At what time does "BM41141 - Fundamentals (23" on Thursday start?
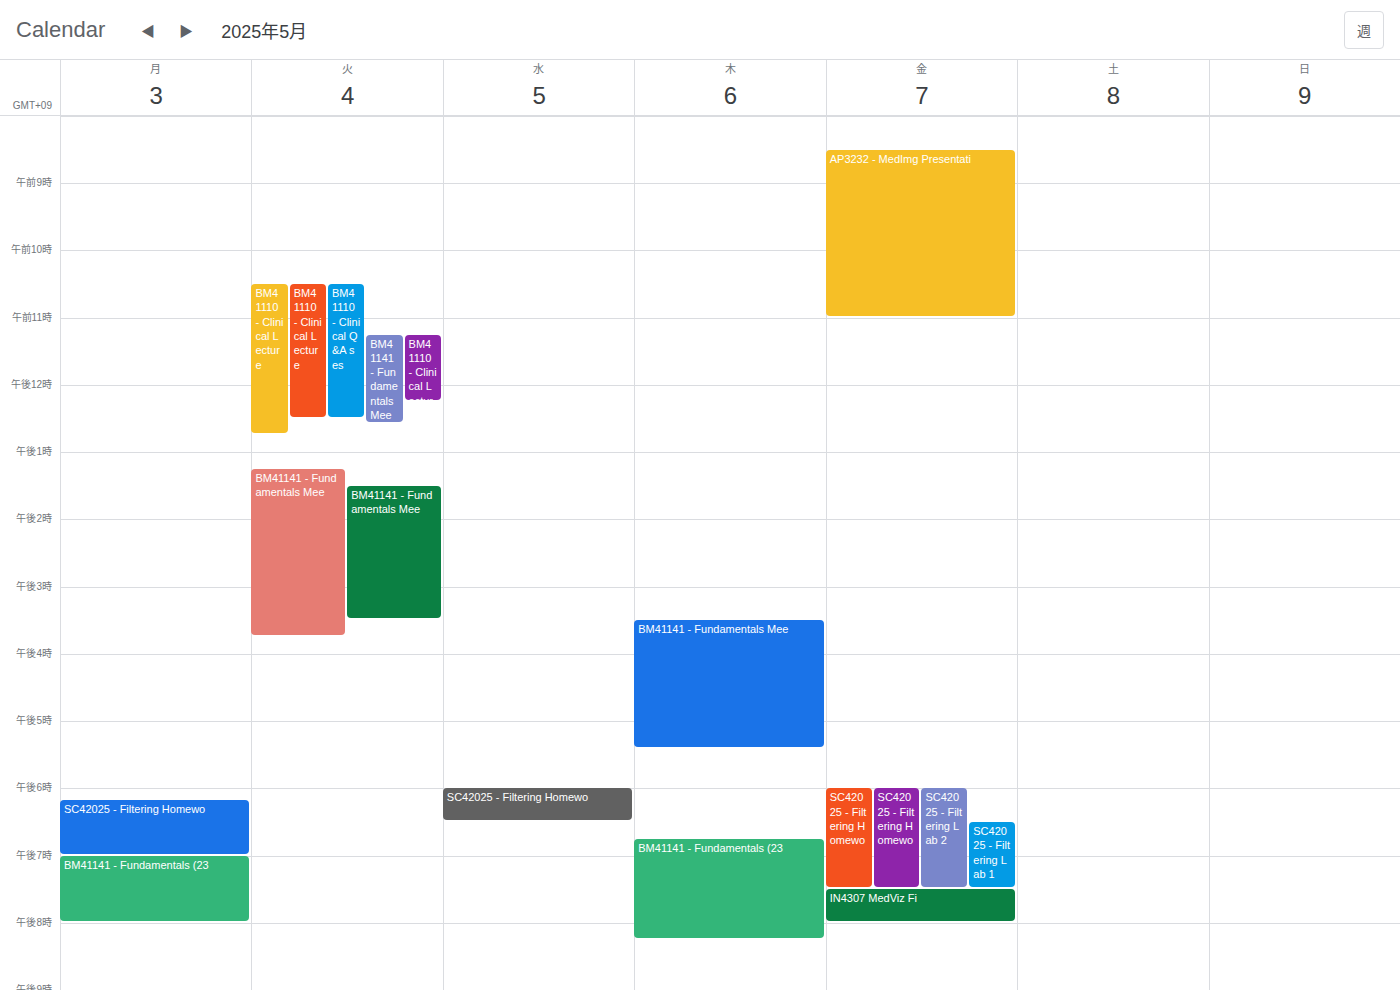
6:45 PM